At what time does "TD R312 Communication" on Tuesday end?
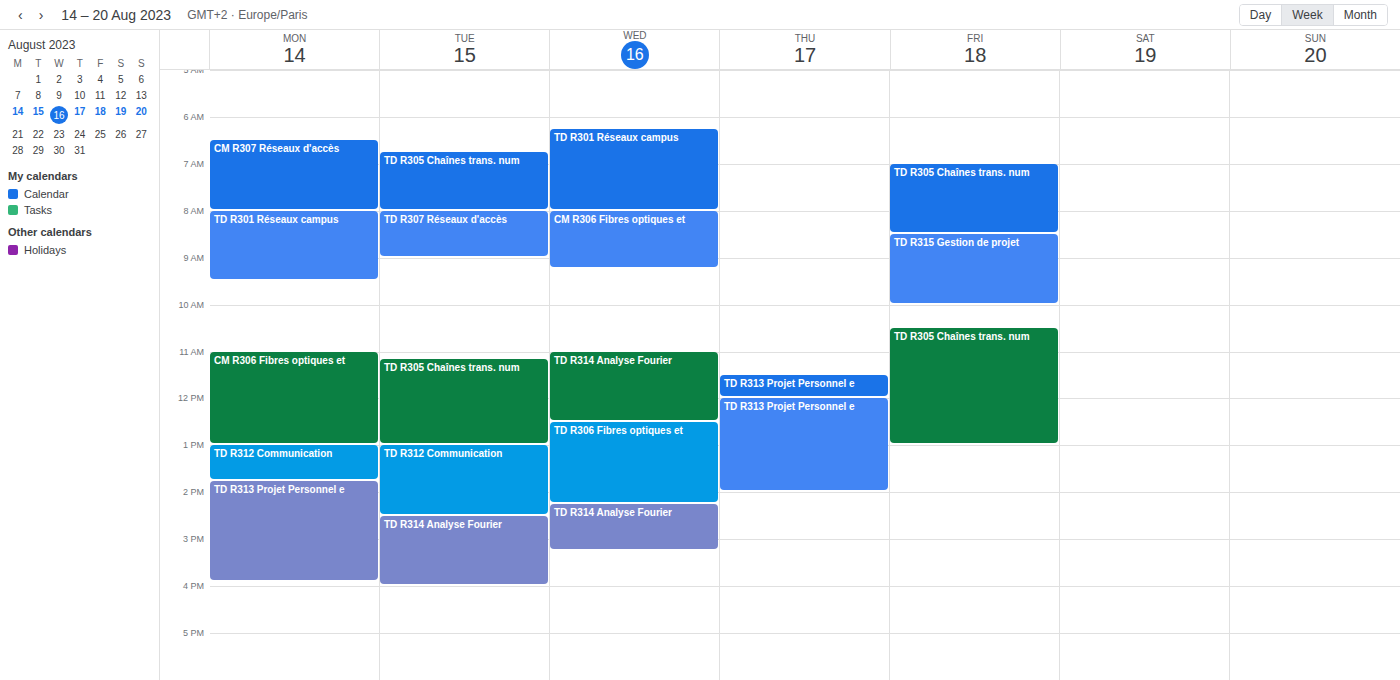
14:30